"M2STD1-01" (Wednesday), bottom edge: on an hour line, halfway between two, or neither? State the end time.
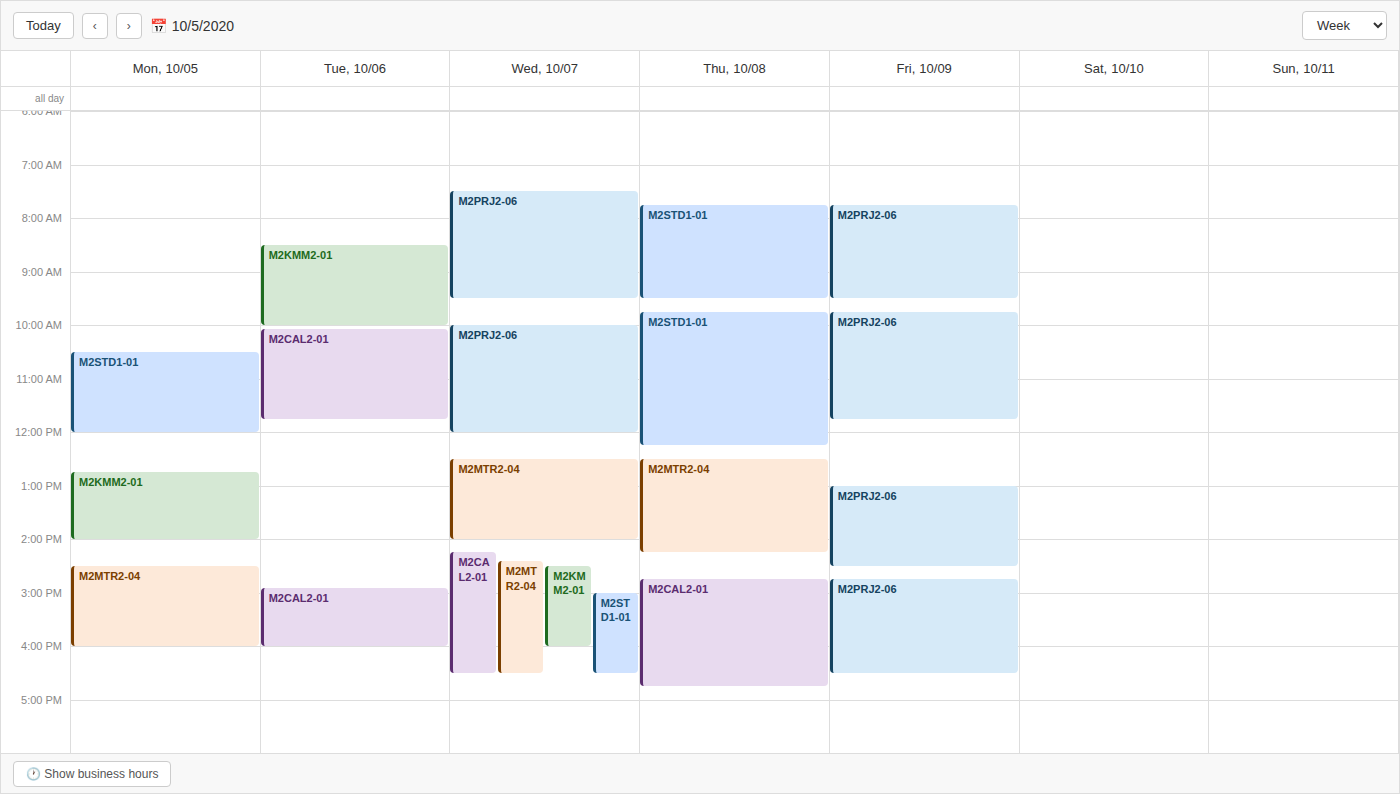
4:30 PM -- halfway between the 4 PM and 5 PM lines.